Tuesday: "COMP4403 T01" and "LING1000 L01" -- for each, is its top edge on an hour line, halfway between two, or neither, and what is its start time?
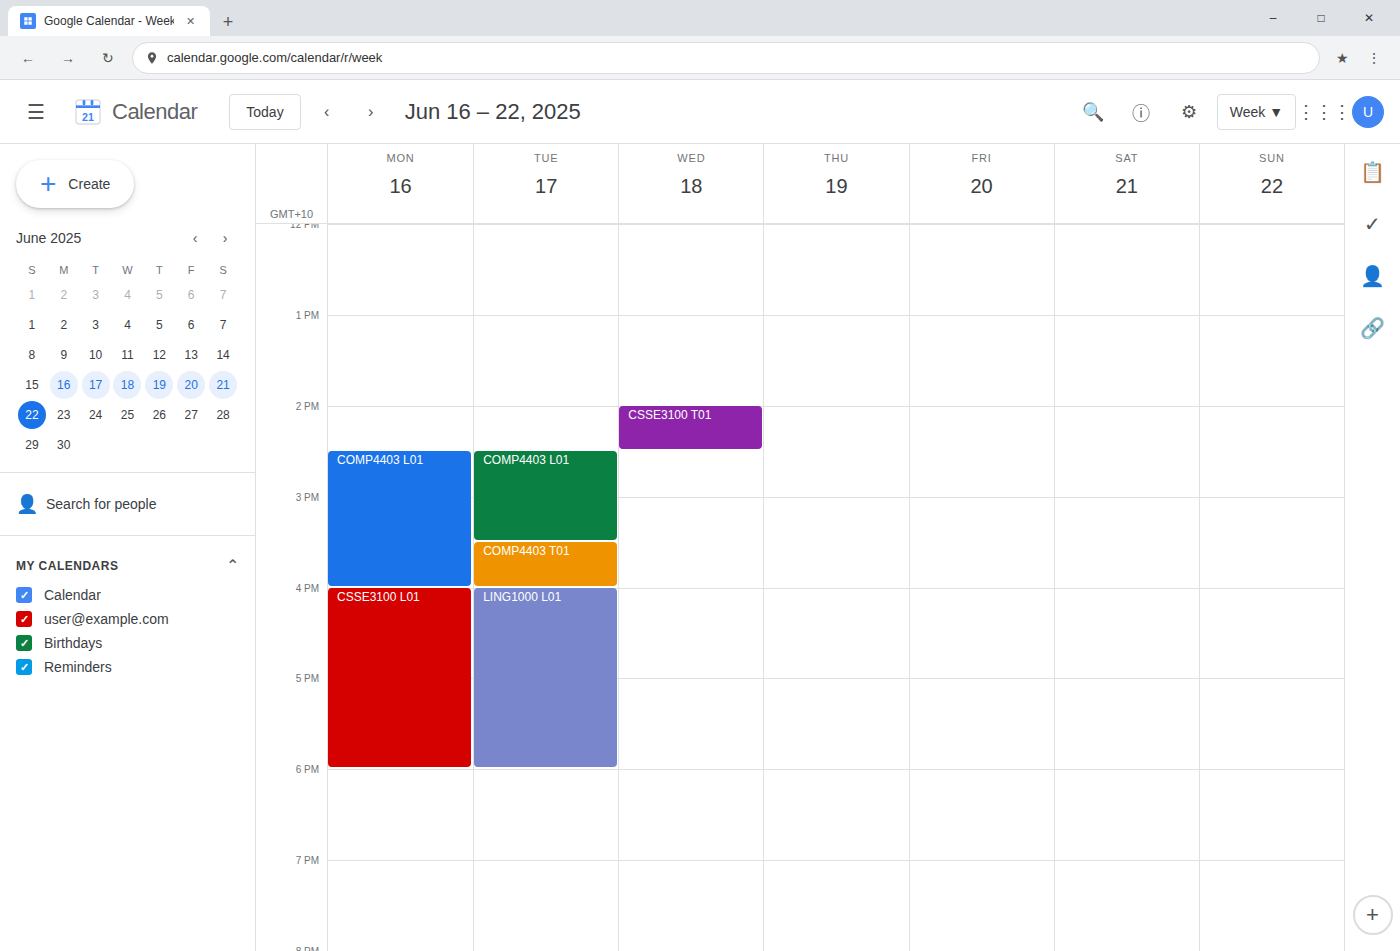
"COMP4403 T01": 3:30 PM, halfway between the 3 PM and 4 PM lines. "LING1000 L01": 4:00 PM, exactly on the 4 PM line.